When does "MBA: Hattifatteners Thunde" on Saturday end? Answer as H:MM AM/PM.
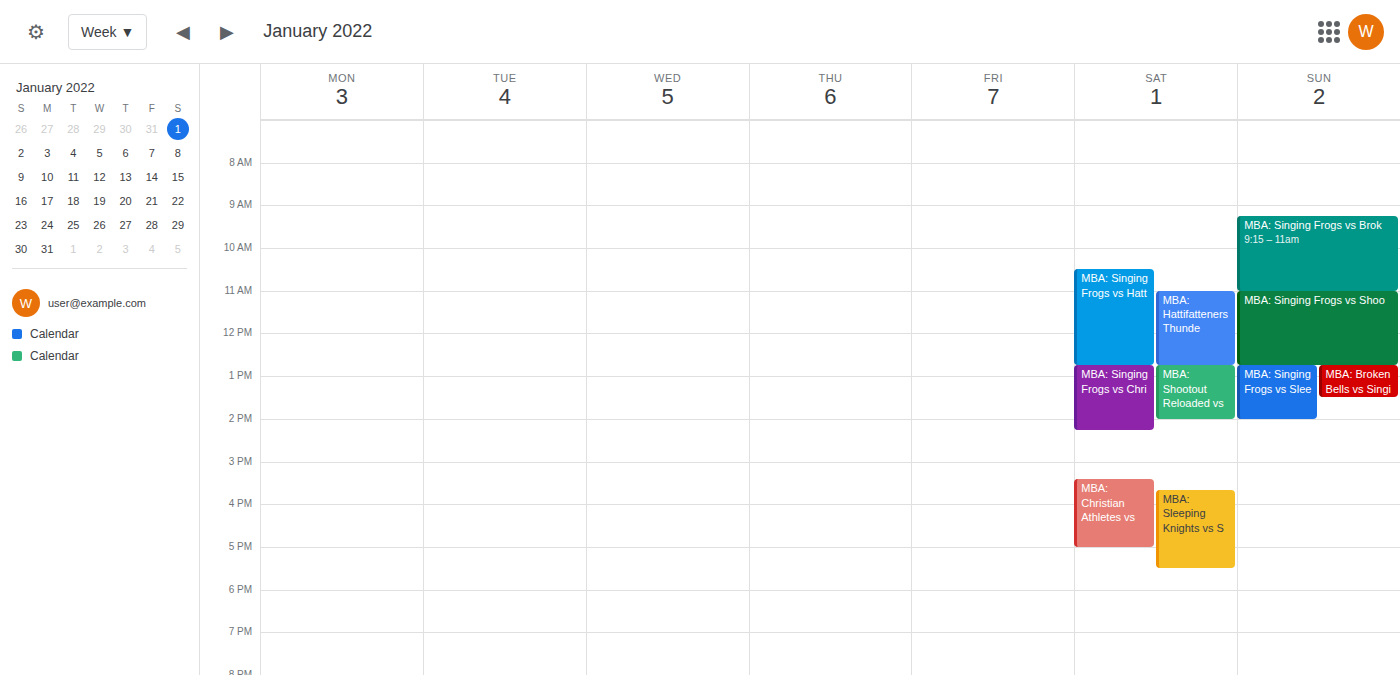
12:45 PM